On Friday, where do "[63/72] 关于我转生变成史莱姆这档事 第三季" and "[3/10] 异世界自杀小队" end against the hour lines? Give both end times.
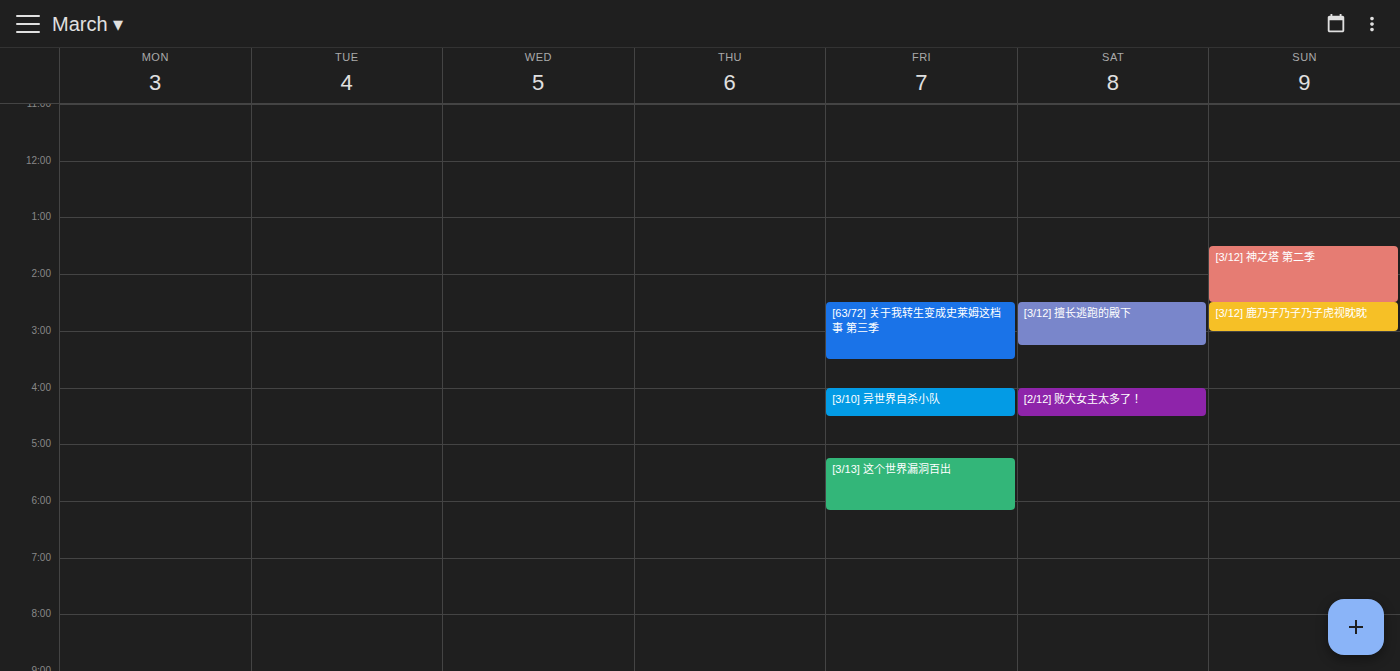
"[63/72] 关于我转生变成史莱姆这档事 第三季": 3:30 PM, halfway between the 3 PM and 4 PM lines. "[3/10] 异世界自杀小队": 4:30 PM, halfway between the 4 PM and 5 PM lines.